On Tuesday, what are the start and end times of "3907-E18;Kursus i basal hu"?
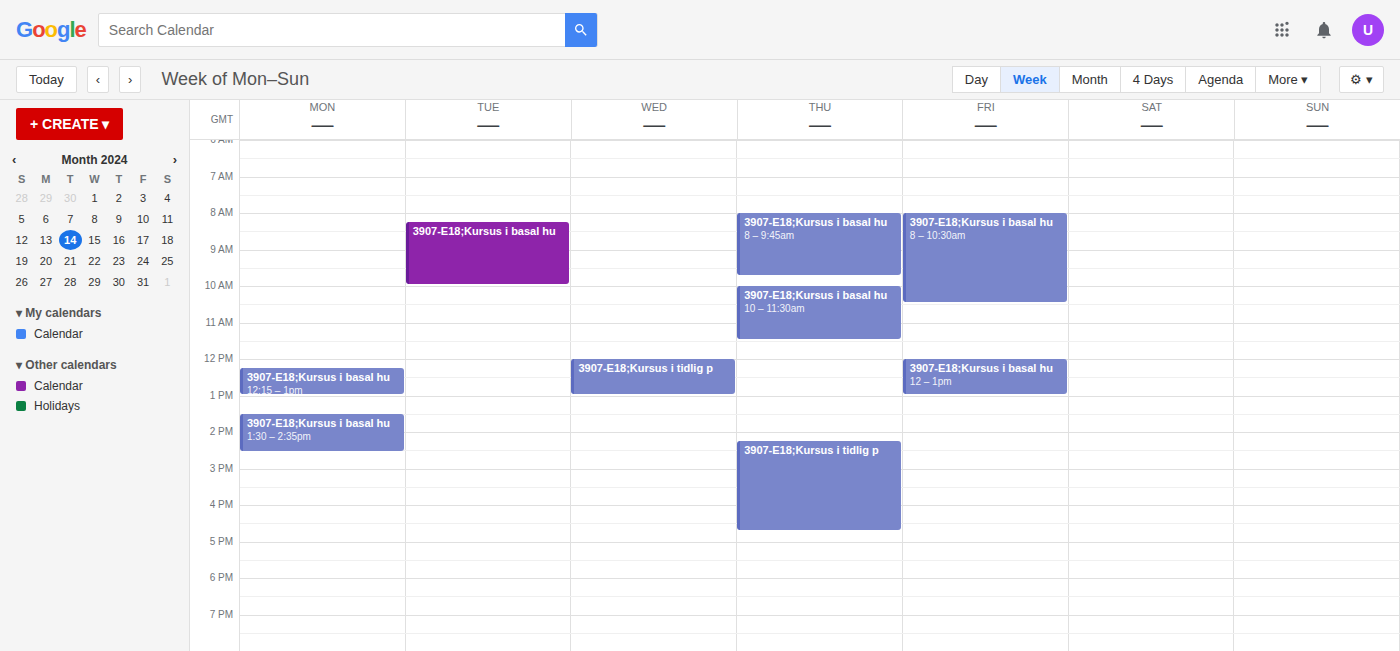
8:15 AM to 10:00 AM